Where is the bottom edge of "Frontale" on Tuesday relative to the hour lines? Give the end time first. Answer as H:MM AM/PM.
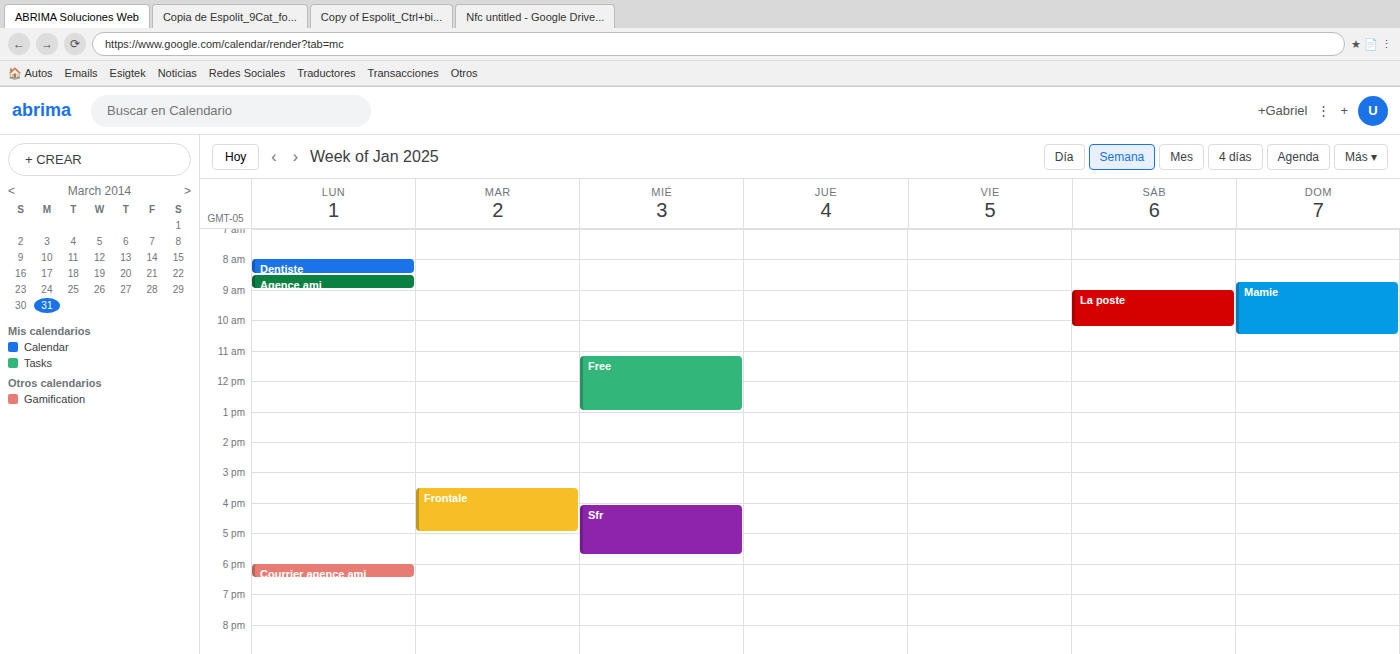
5:00 PM -- exactly on the 5 PM line.